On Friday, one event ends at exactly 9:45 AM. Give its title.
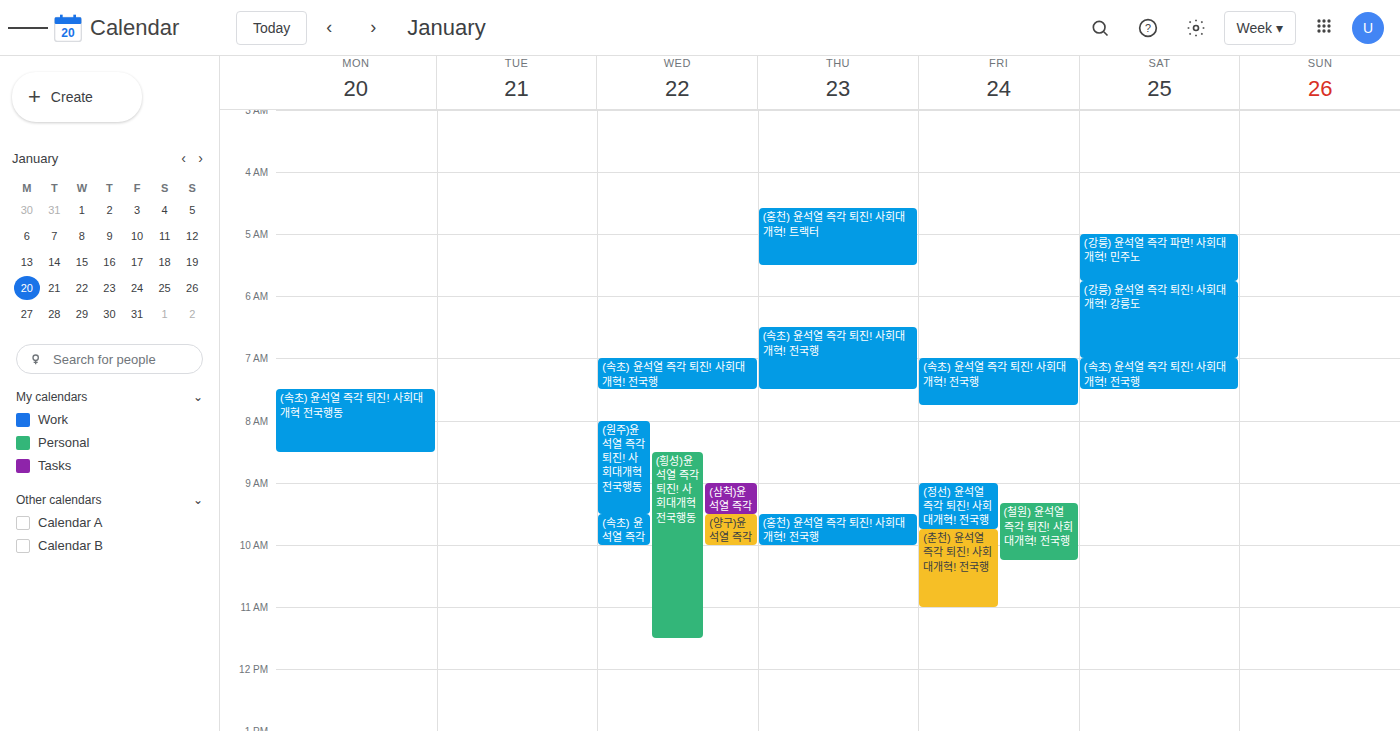
"(정선) 윤석열 즉각 퇴진! 사회대개혁! 전국행"